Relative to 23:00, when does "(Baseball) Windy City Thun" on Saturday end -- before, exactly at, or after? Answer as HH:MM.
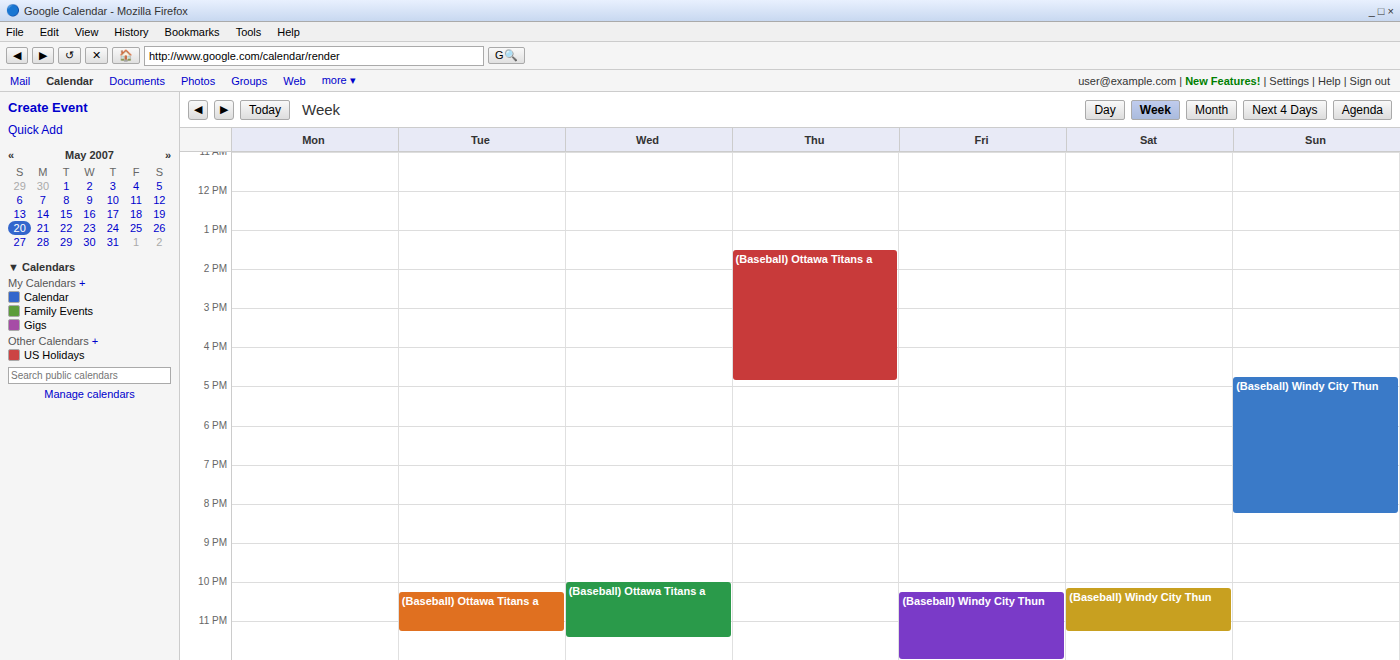
23:15 -- after 23:00, 15 minutes below the 23:00 line.